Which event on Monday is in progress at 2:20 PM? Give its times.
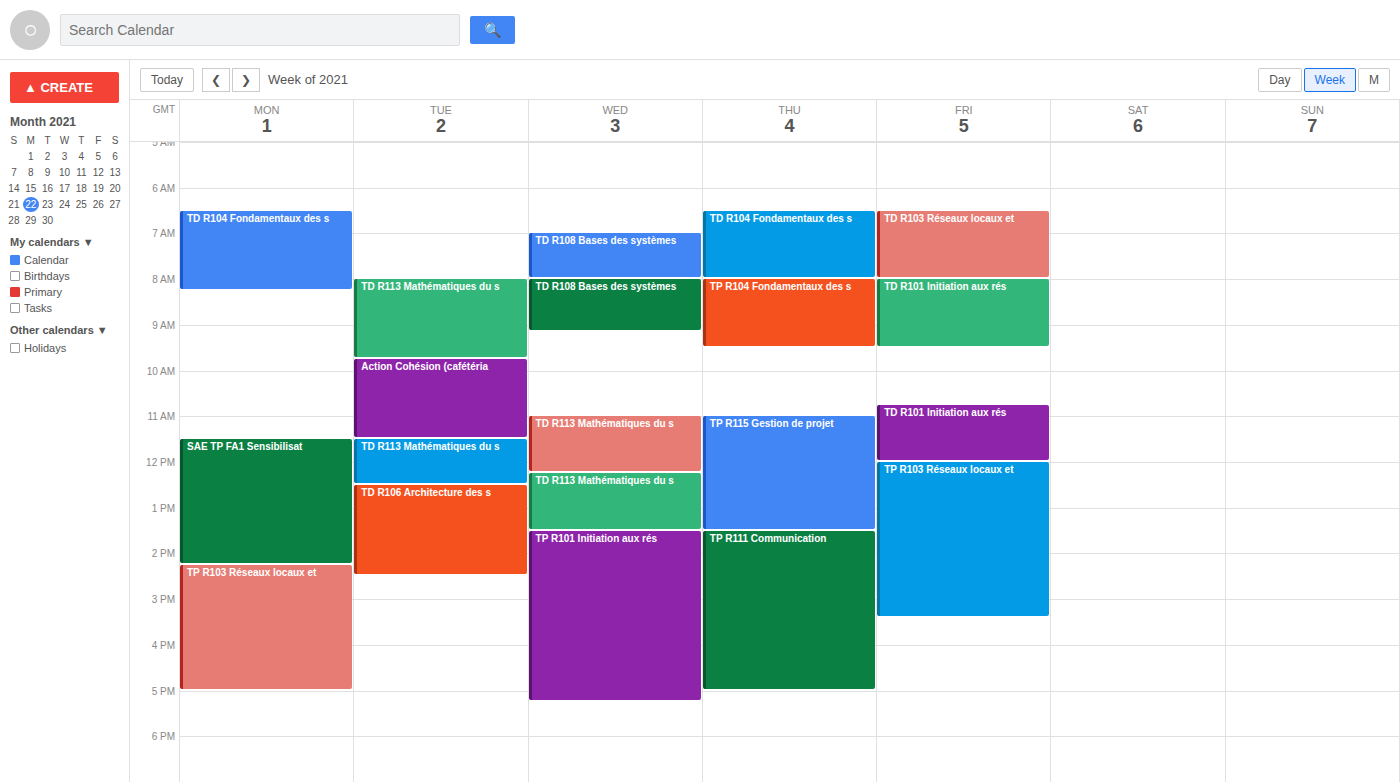
"TP R103 Réseaux locaux et", 2:15 PM to 5:00 PM